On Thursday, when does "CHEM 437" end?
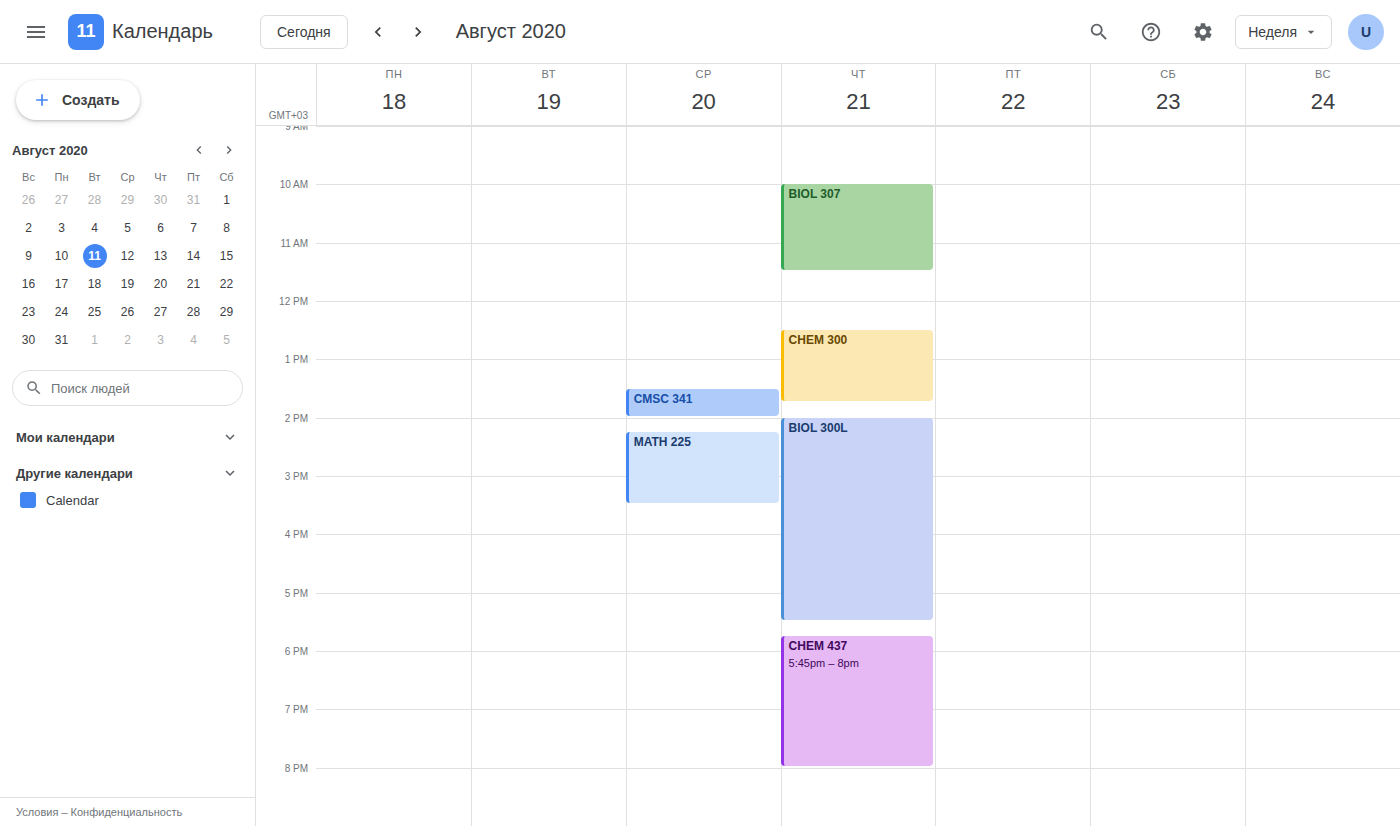
8:00 PM